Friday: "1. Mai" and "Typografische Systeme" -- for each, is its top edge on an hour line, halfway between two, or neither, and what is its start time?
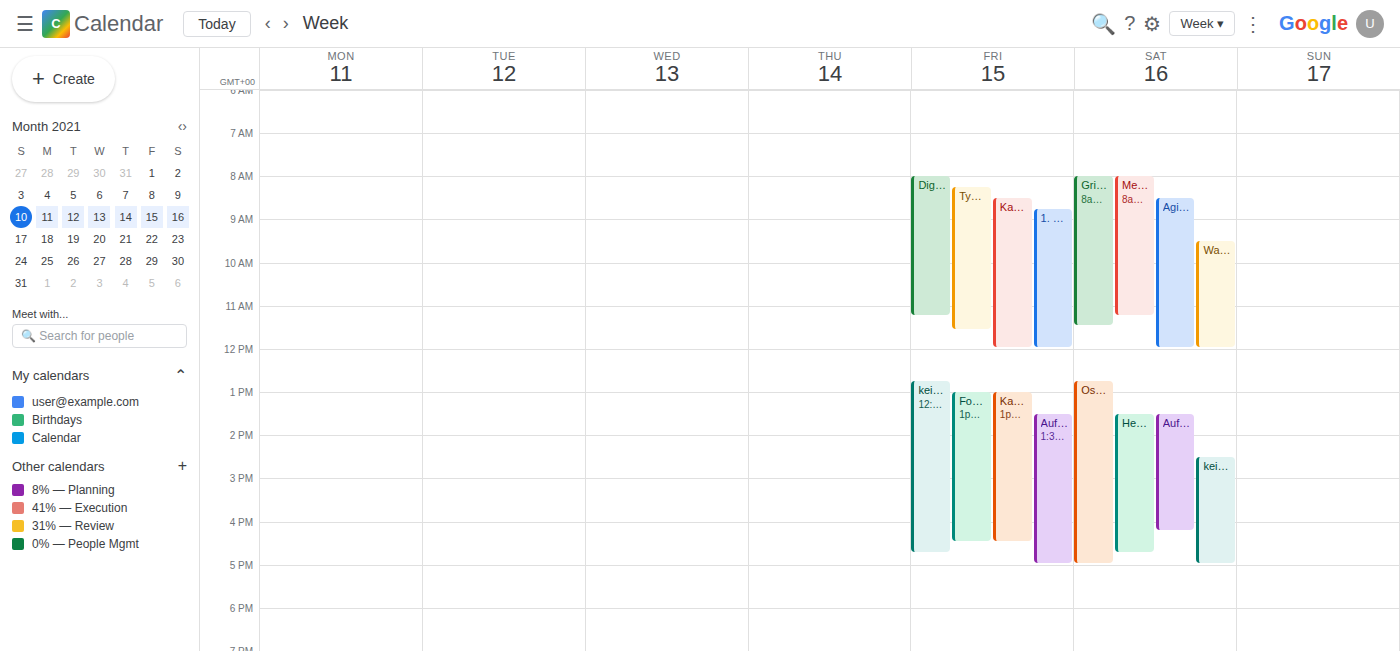
"1. Mai": 08:45, neither: three quarters of the way from the 08:00 line to the 09:00 line. "Typografische Systeme": 08:15, neither: a quarter of the way from the 08:00 line to the 09:00 line.